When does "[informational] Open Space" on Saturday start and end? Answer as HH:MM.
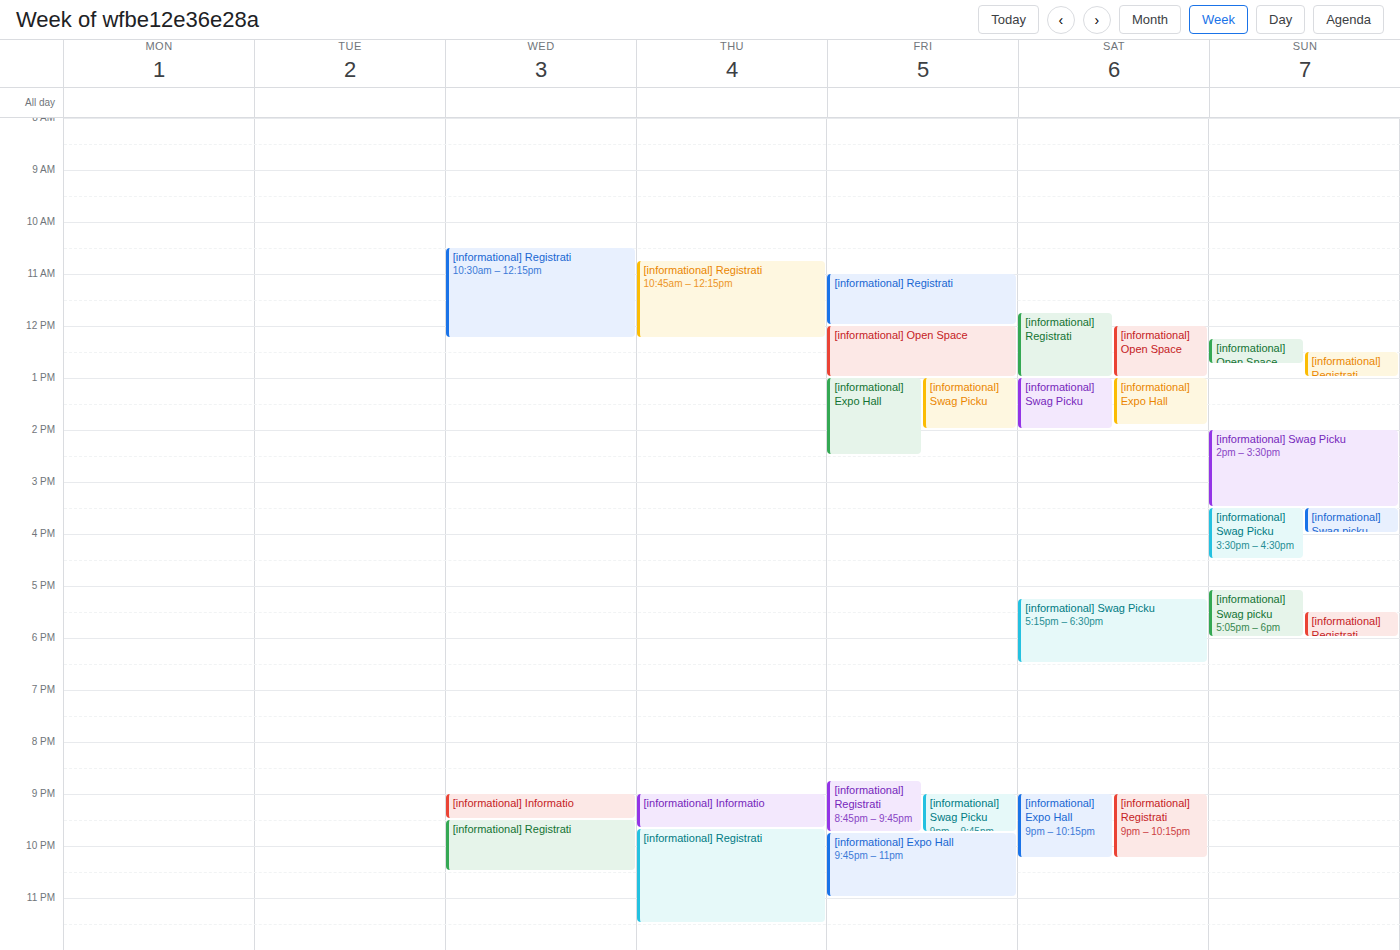
12:00 to 13:00